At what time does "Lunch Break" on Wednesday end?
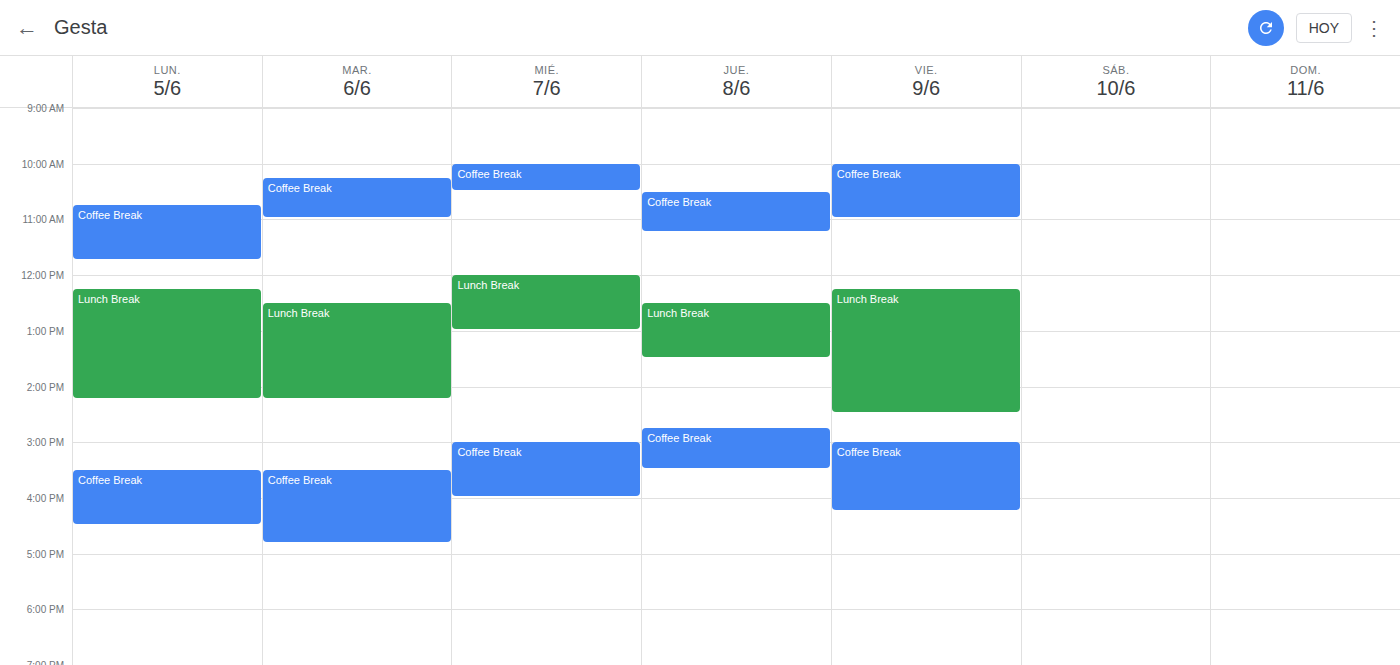
13:00